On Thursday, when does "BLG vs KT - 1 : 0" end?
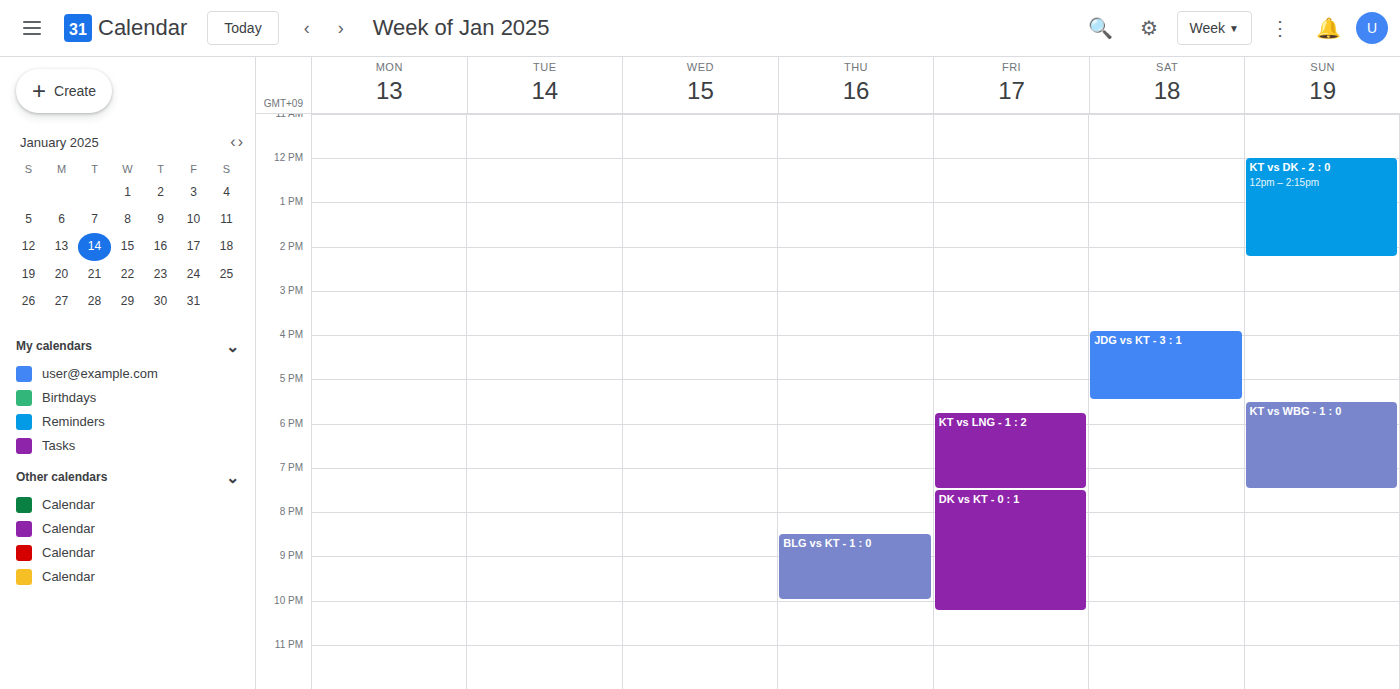
10:00 PM